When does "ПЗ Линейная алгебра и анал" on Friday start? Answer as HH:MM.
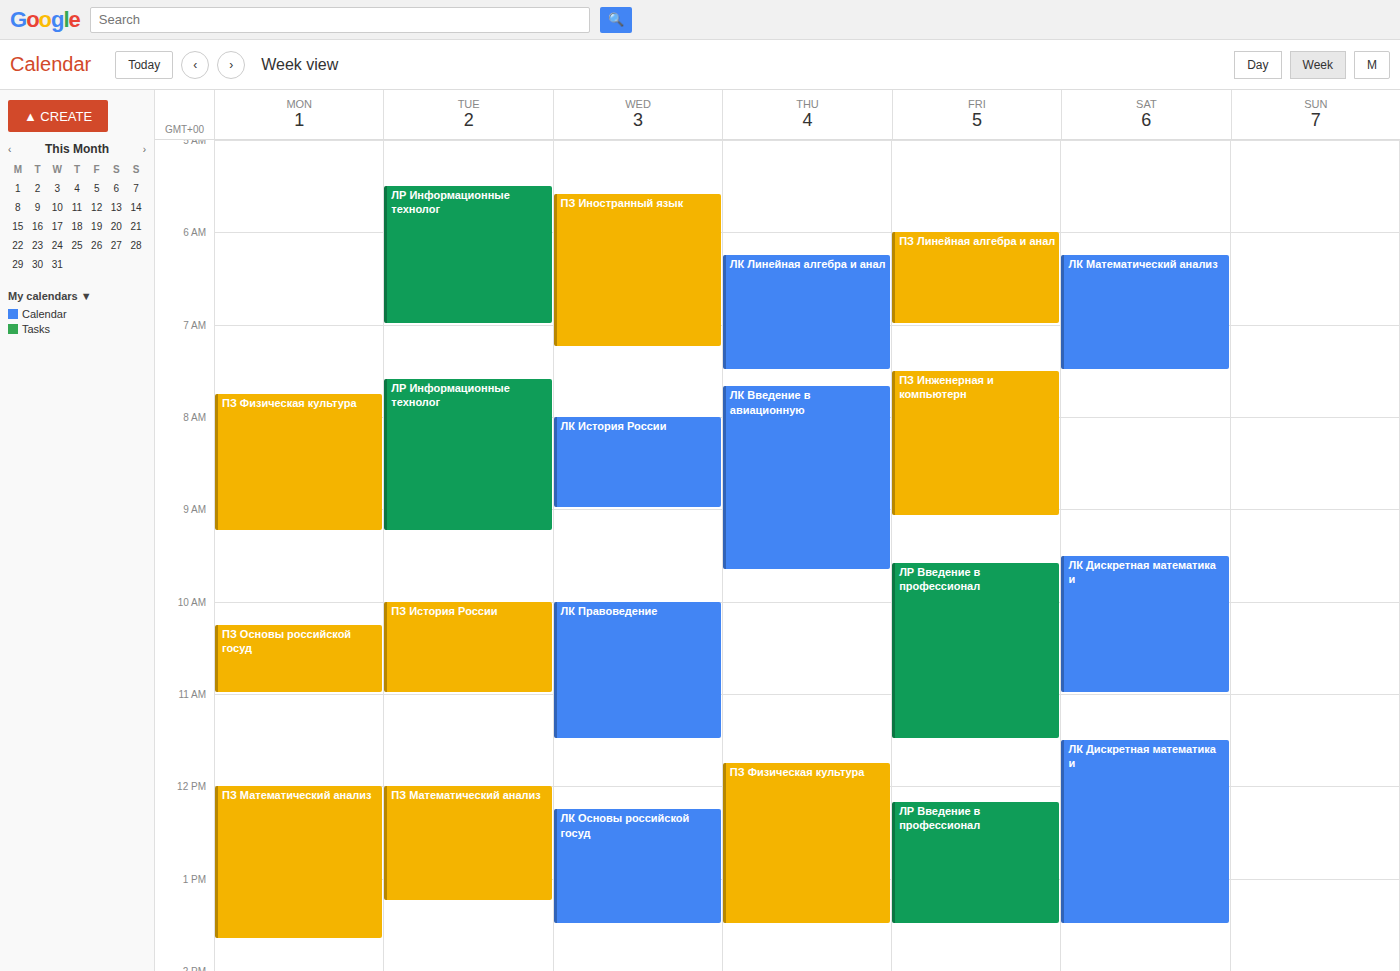
06:00